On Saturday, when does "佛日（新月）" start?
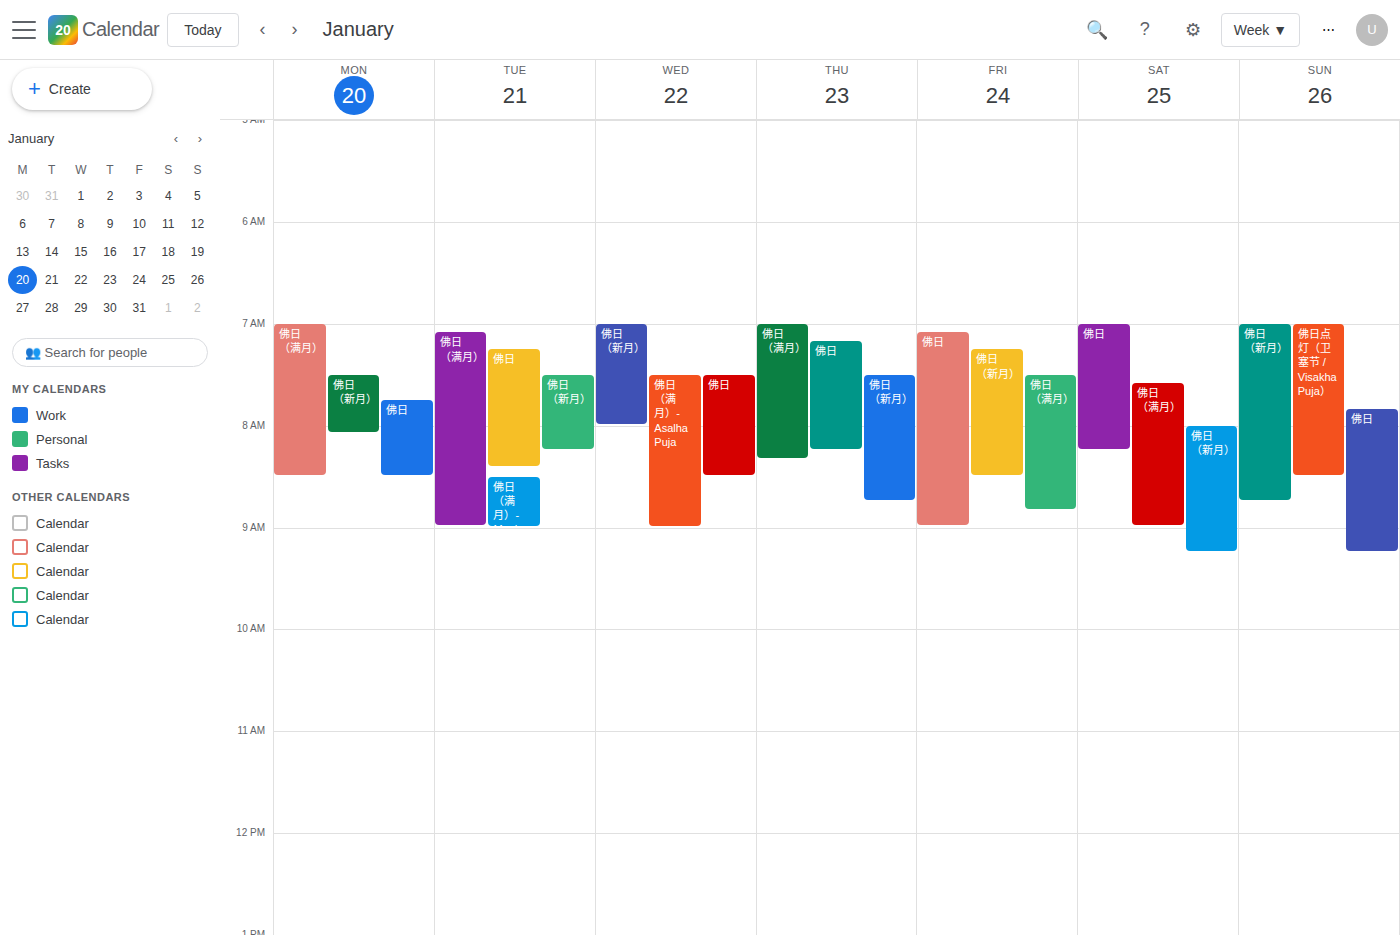
8:00 AM